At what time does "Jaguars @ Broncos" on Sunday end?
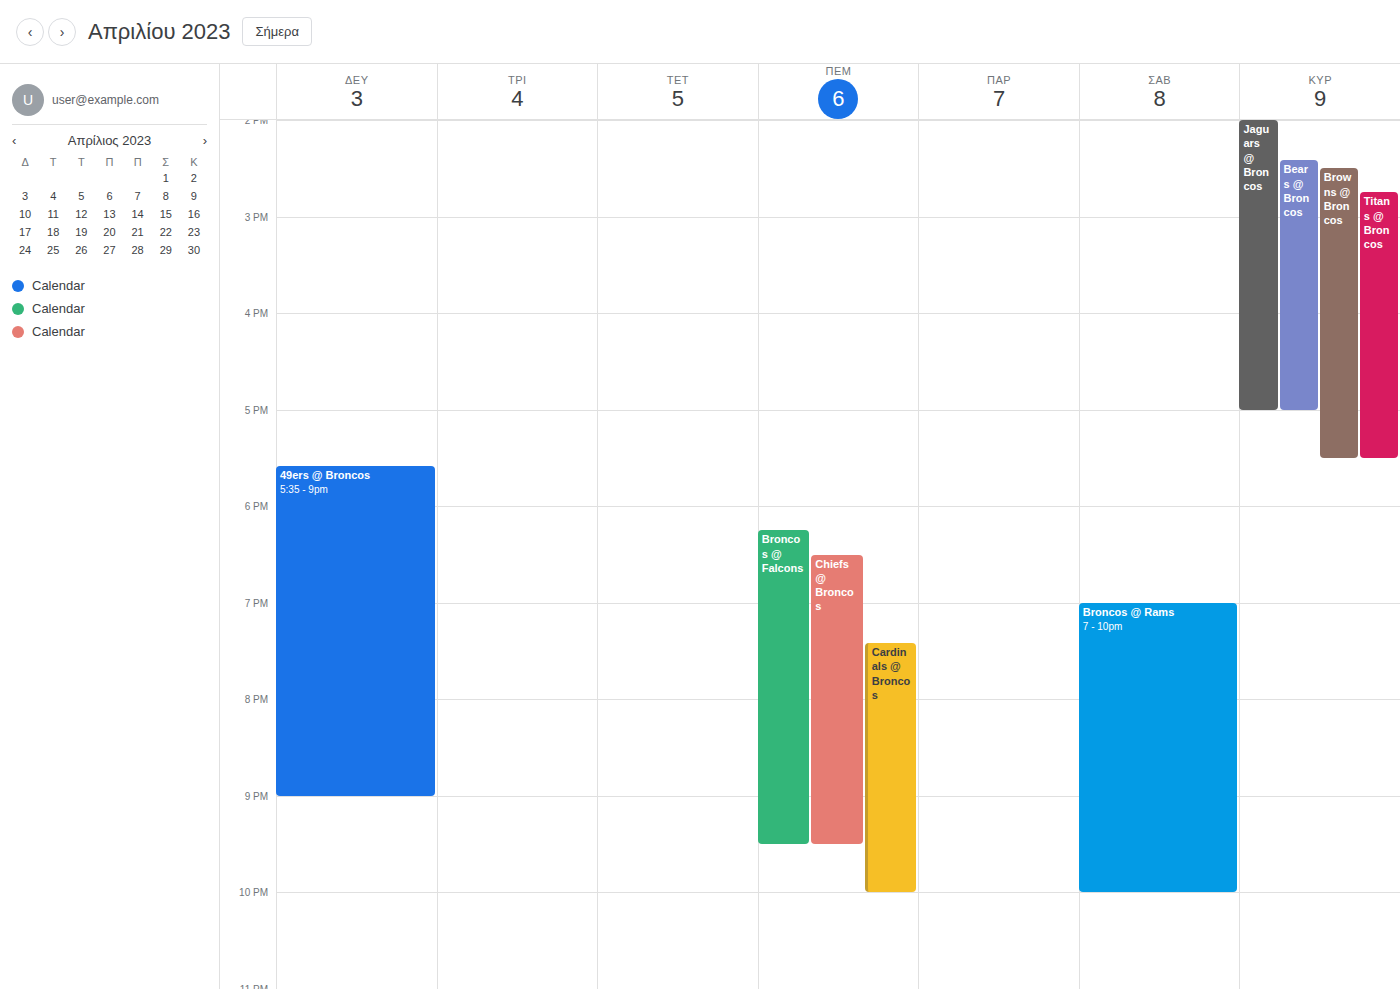
5:00 PM